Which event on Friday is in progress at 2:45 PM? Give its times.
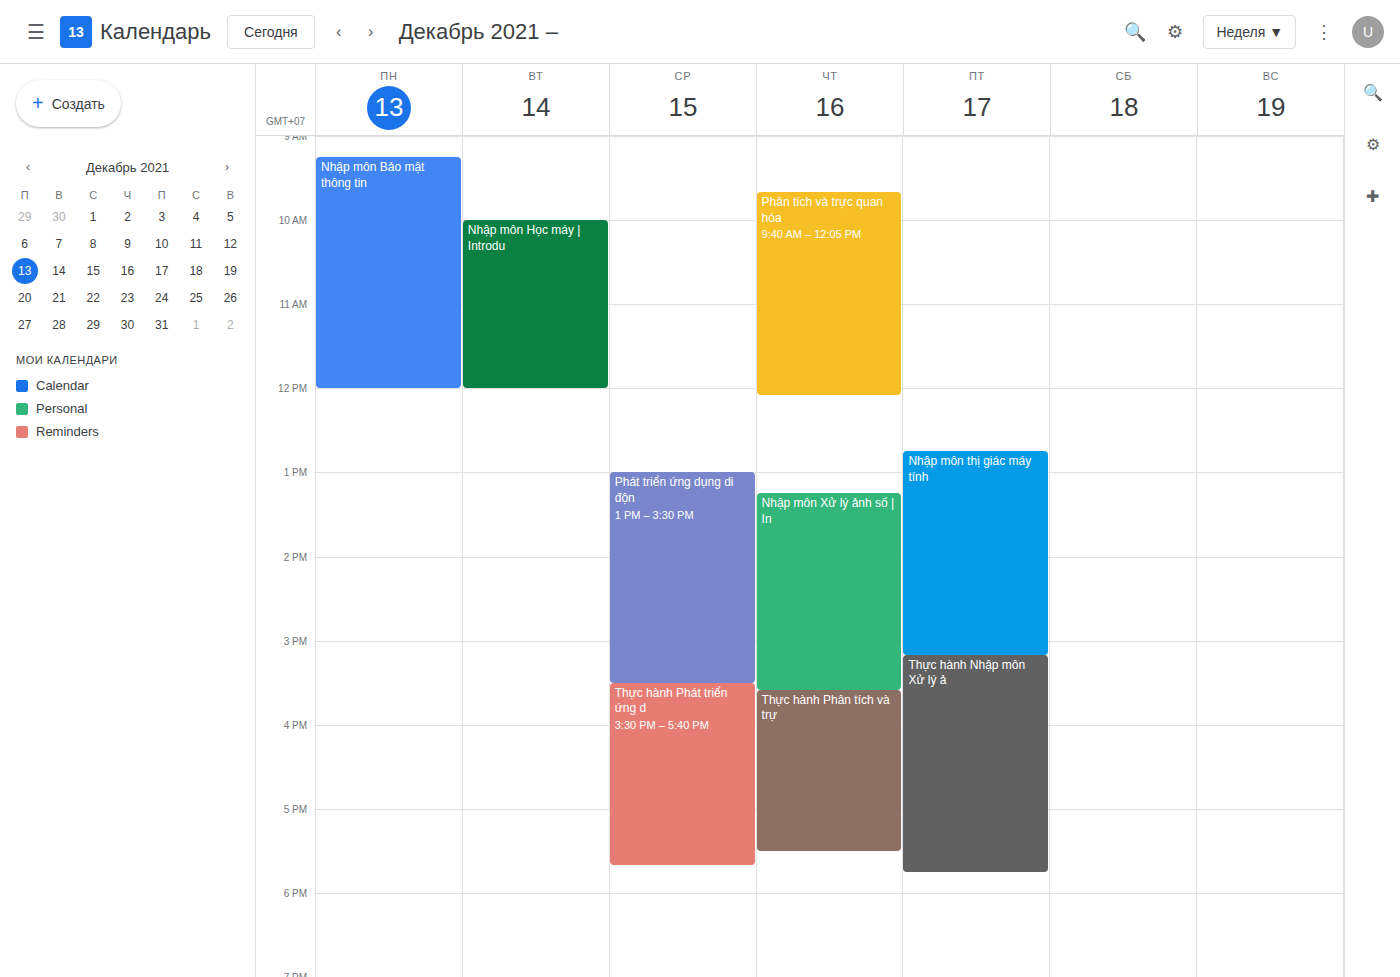
"Nhập môn thị giác máy tính", 12:45 PM to 3:10 PM